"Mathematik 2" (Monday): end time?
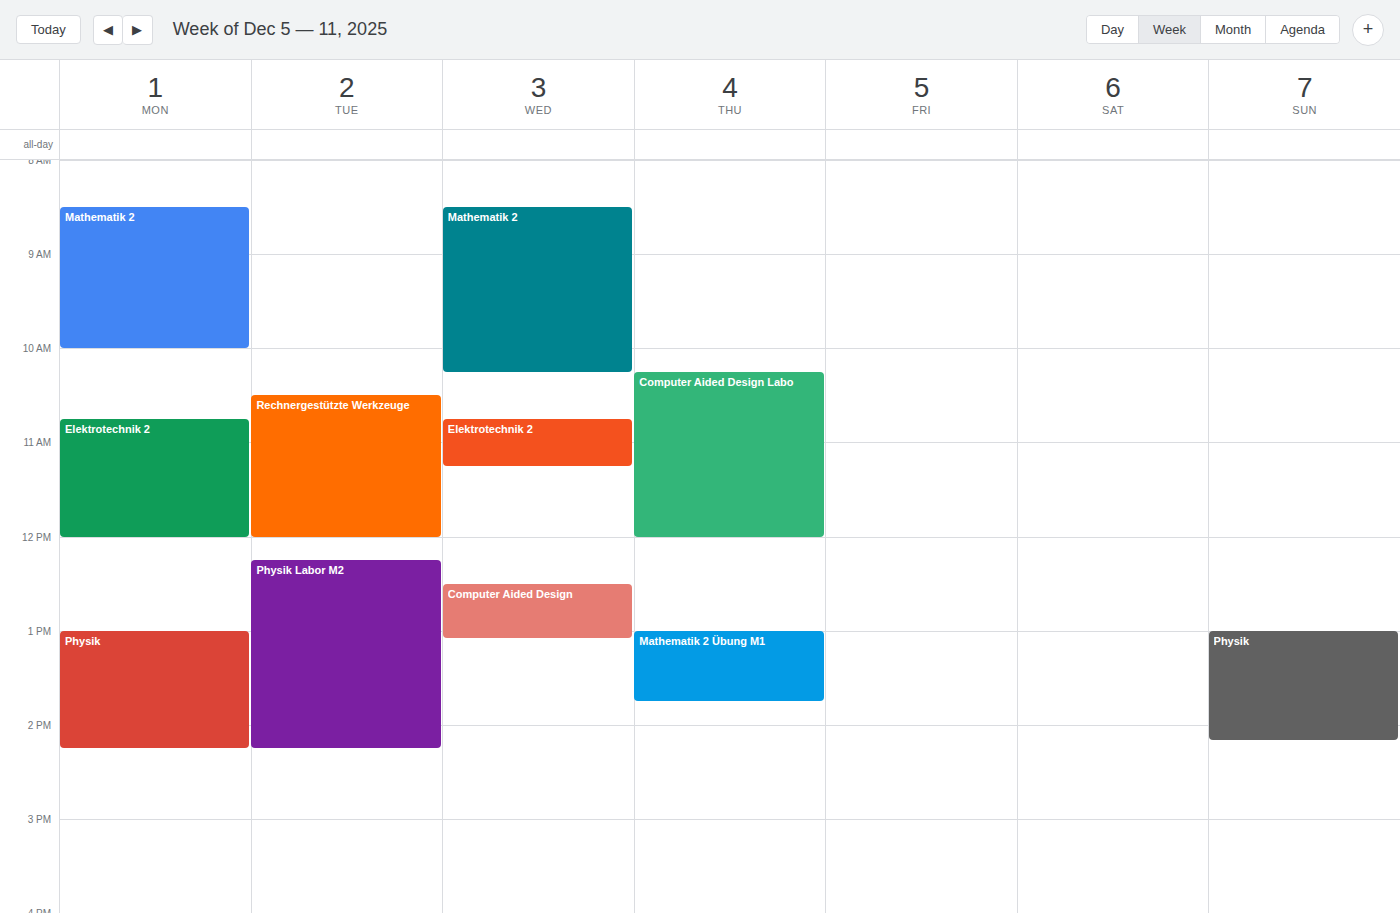
10:00 AM